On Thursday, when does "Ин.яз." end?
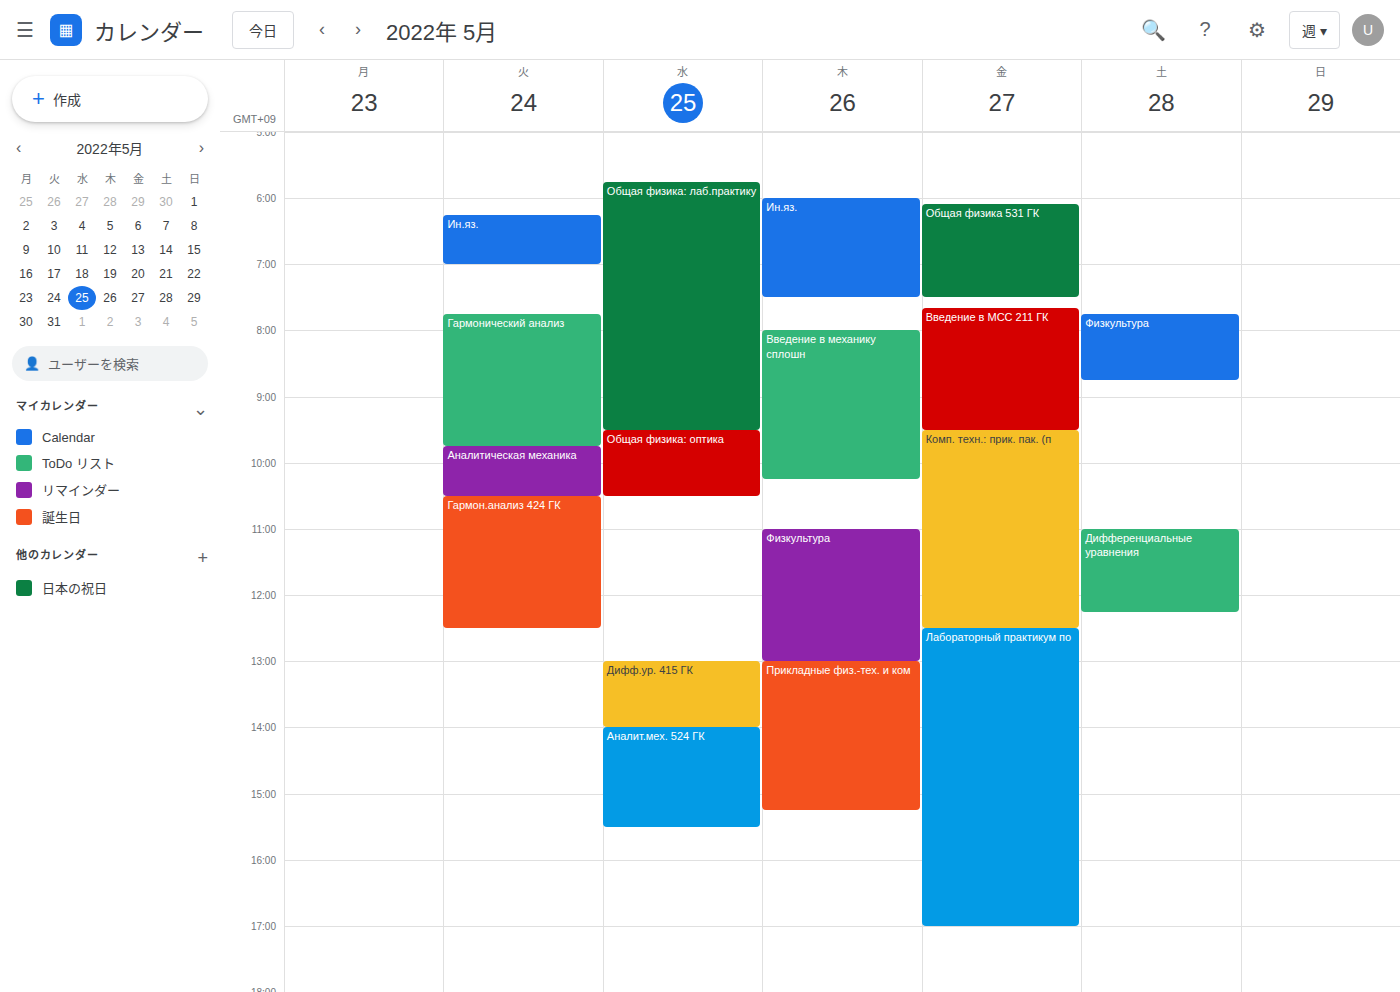
7:30 AM